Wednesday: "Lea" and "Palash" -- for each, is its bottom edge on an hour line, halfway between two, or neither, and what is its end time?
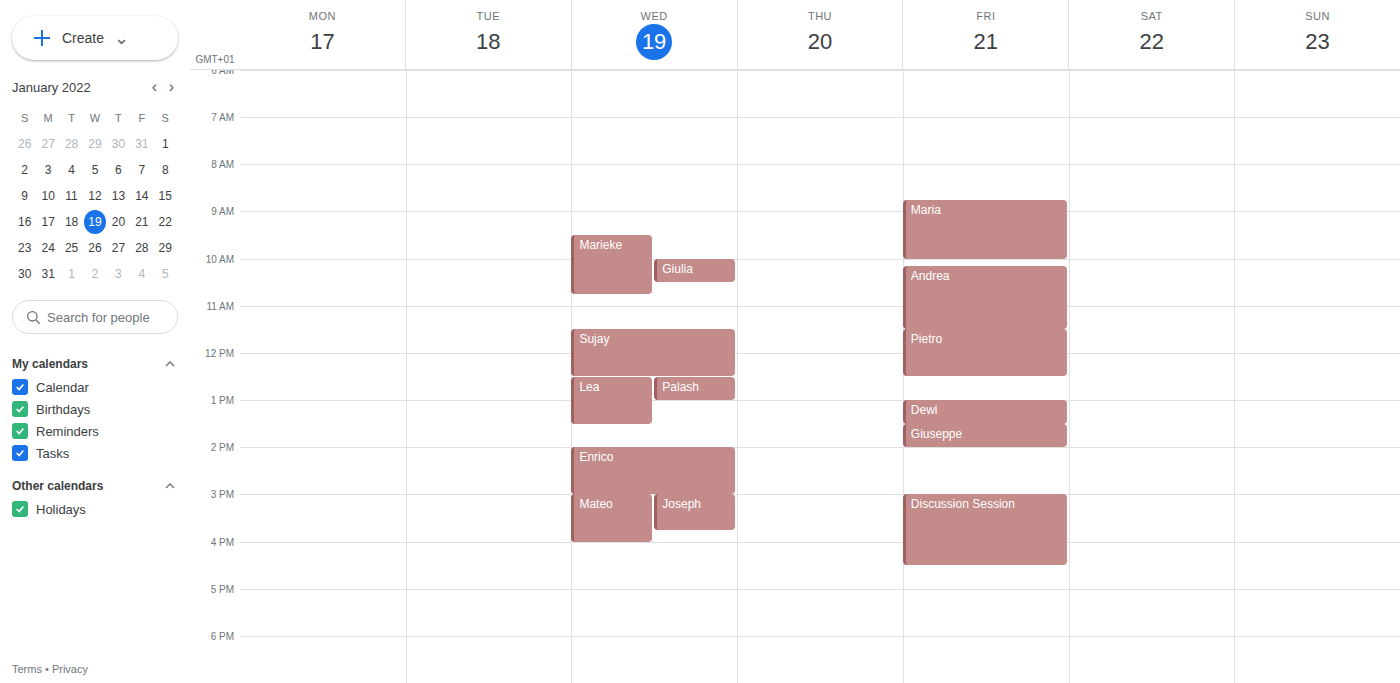
"Lea": 1:30 PM, halfway between the 1 PM and 2 PM lines. "Palash": 1:00 PM, exactly on the 1 PM line.